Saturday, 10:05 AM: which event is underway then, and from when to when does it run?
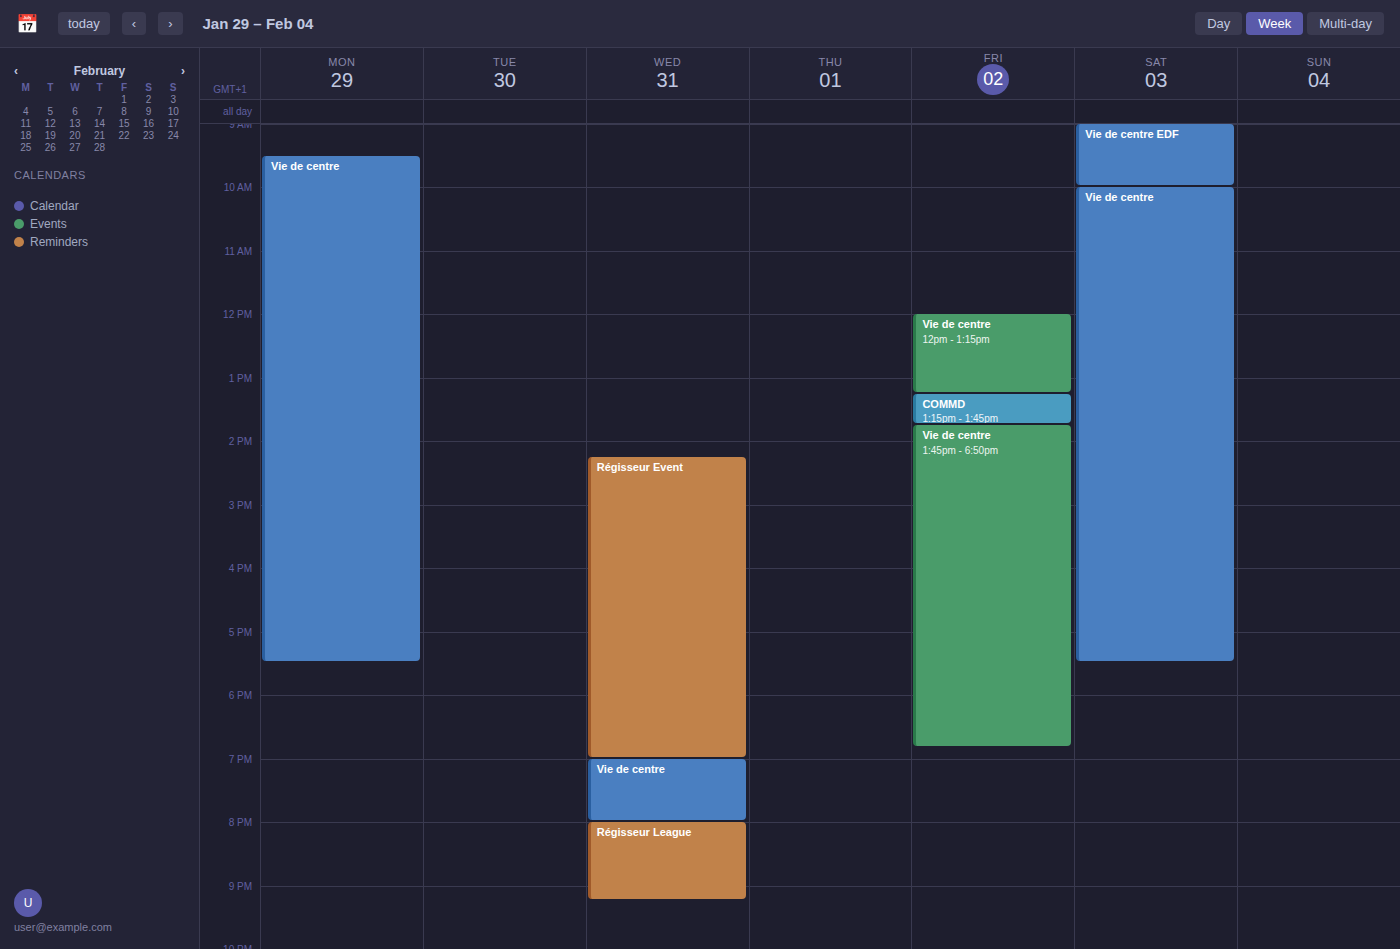
"Vie de centre", 10:00 AM to 5:30 PM